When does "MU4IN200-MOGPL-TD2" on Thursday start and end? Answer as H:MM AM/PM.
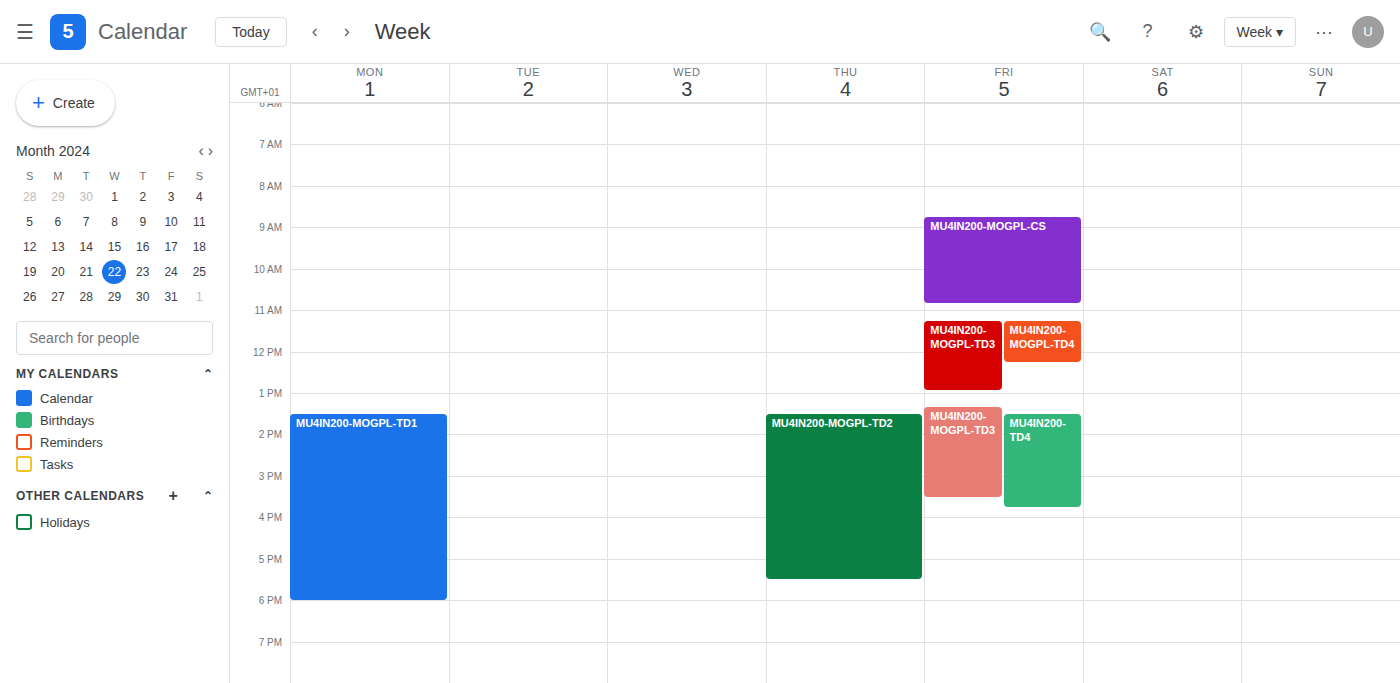
1:30 PM to 5:30 PM